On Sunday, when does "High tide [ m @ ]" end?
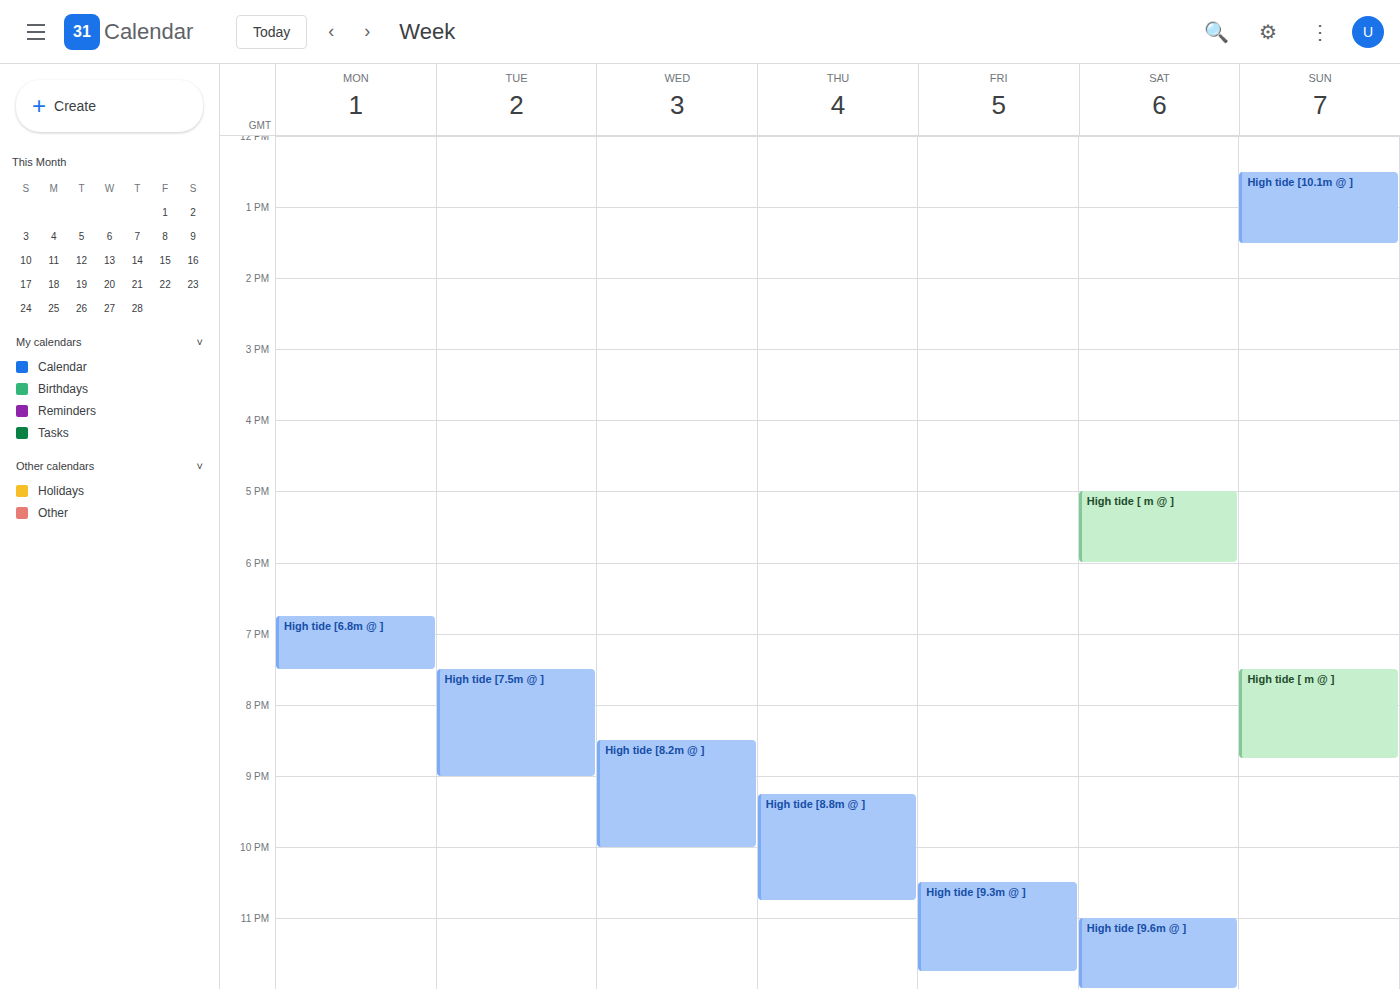
8:45 PM